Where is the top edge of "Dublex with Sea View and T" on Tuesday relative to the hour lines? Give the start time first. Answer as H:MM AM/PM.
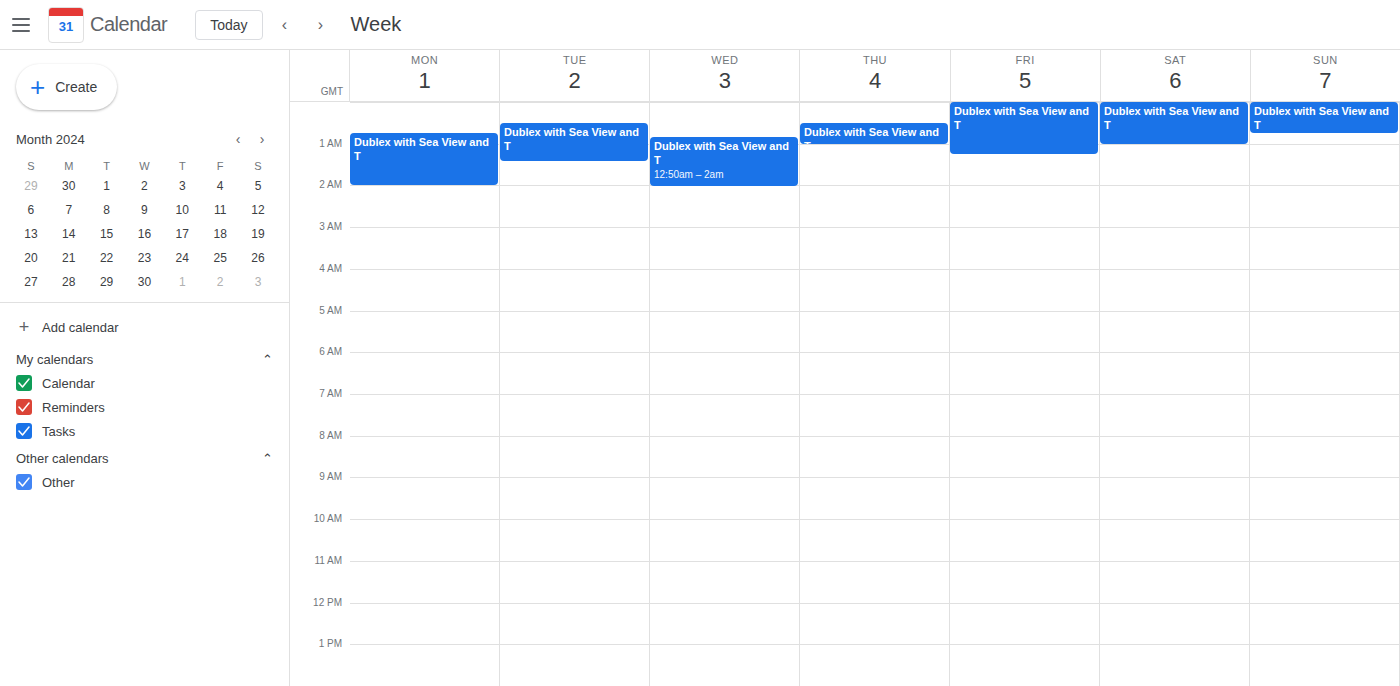
12:30 AM -- halfway between the 12 AM and 1 AM lines.